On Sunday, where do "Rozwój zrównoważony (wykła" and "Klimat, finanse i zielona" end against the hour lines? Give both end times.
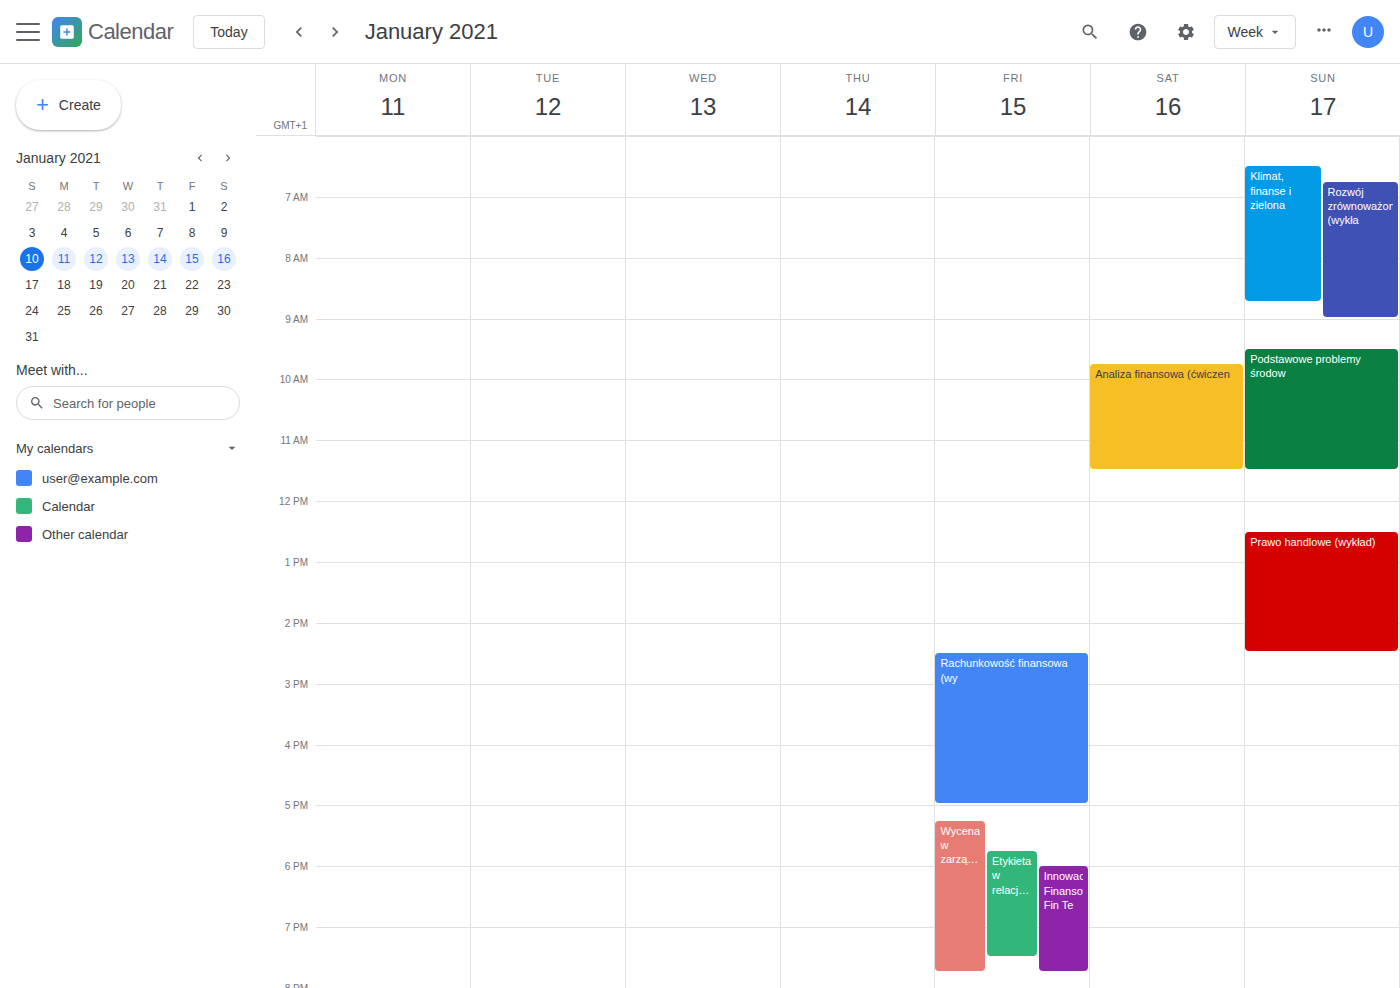
"Rozwój zrównoważony (wykła": 9:00 AM, exactly on the 9 AM line. "Klimat, finanse i zielona": 8:45 AM, neither: three quarters of the way from the 8 AM line to the 9 AM line.